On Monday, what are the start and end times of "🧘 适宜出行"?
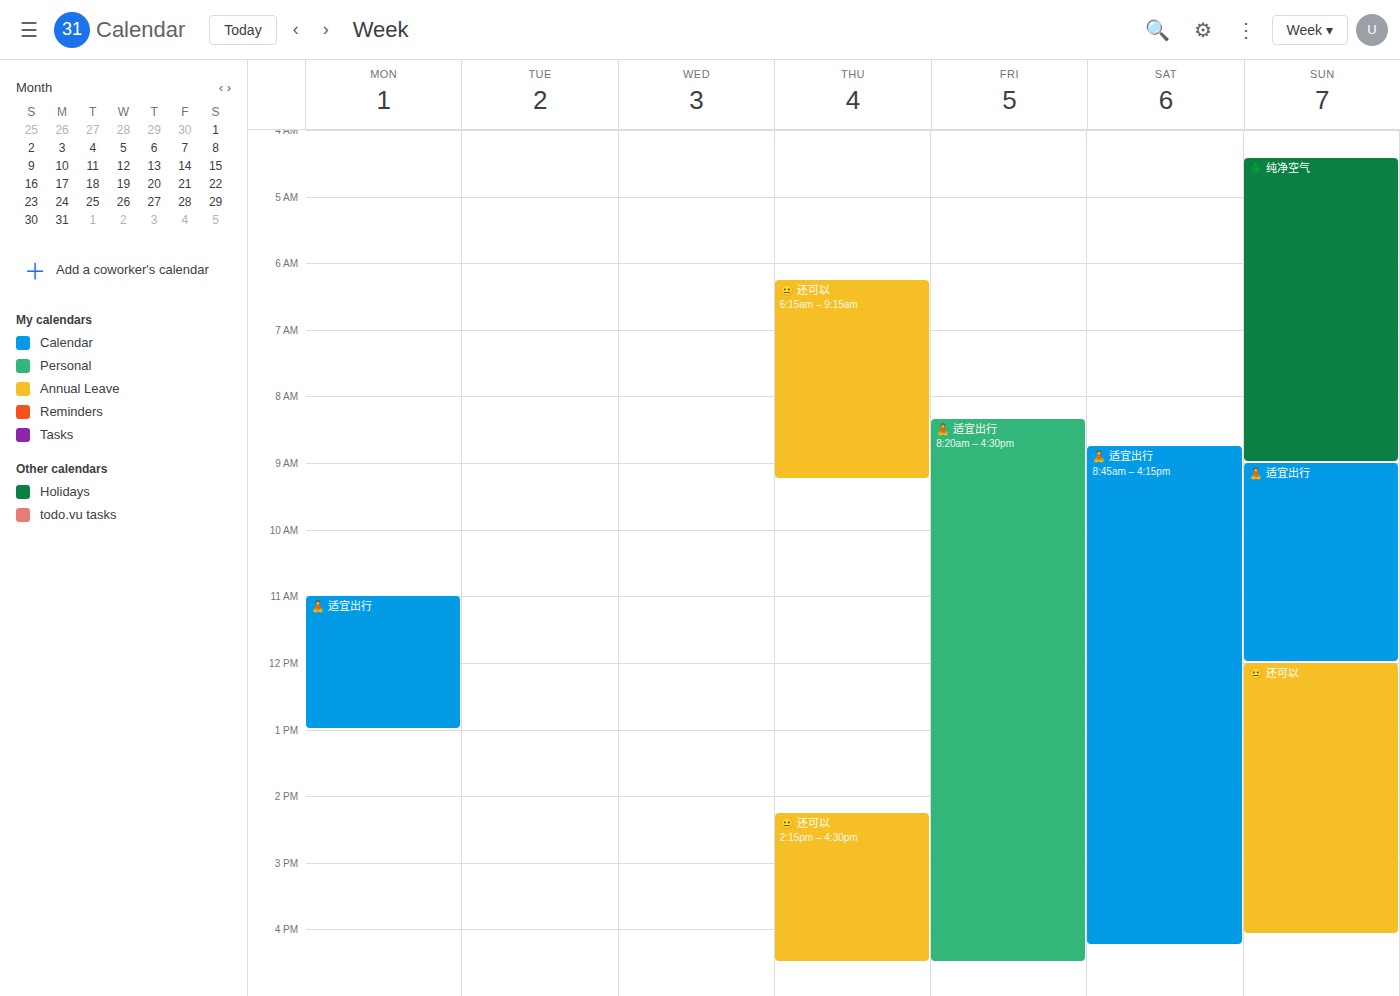
11:00 AM to 1:00 PM